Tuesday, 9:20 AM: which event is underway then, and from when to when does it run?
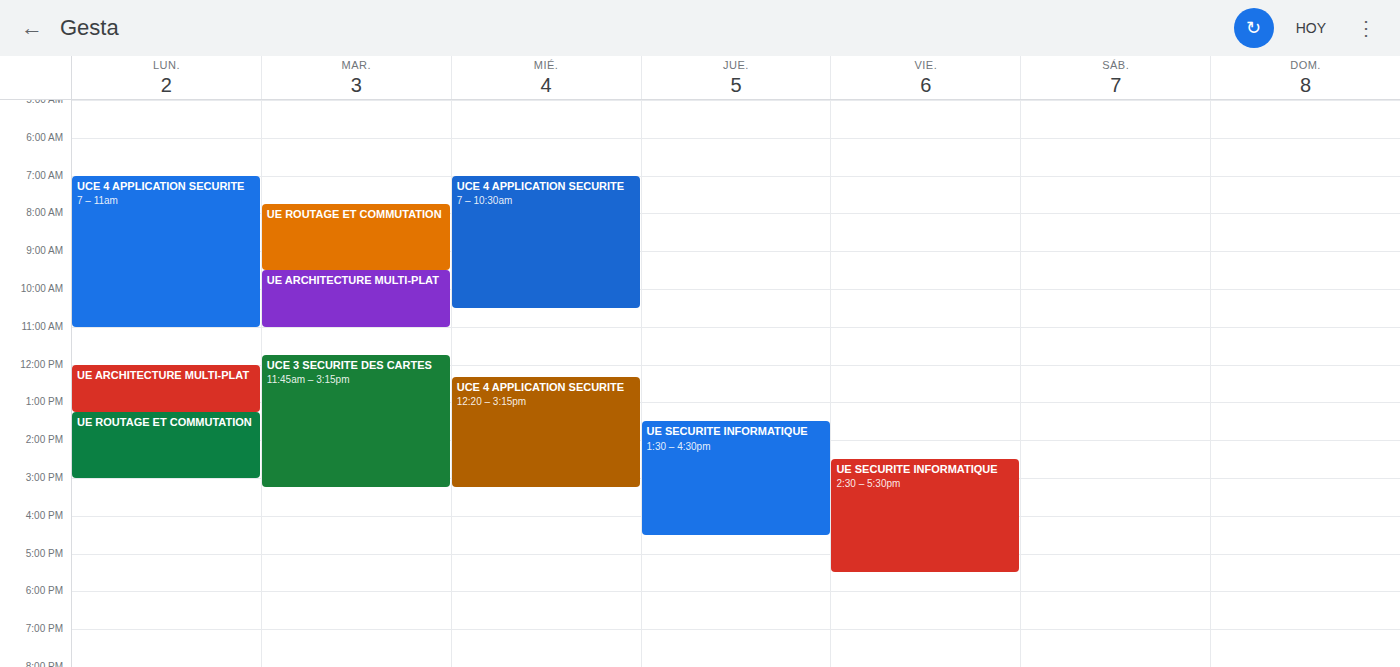
"UE ROUTAGE ET COMMUTATION", 7:45 AM to 9:30 AM